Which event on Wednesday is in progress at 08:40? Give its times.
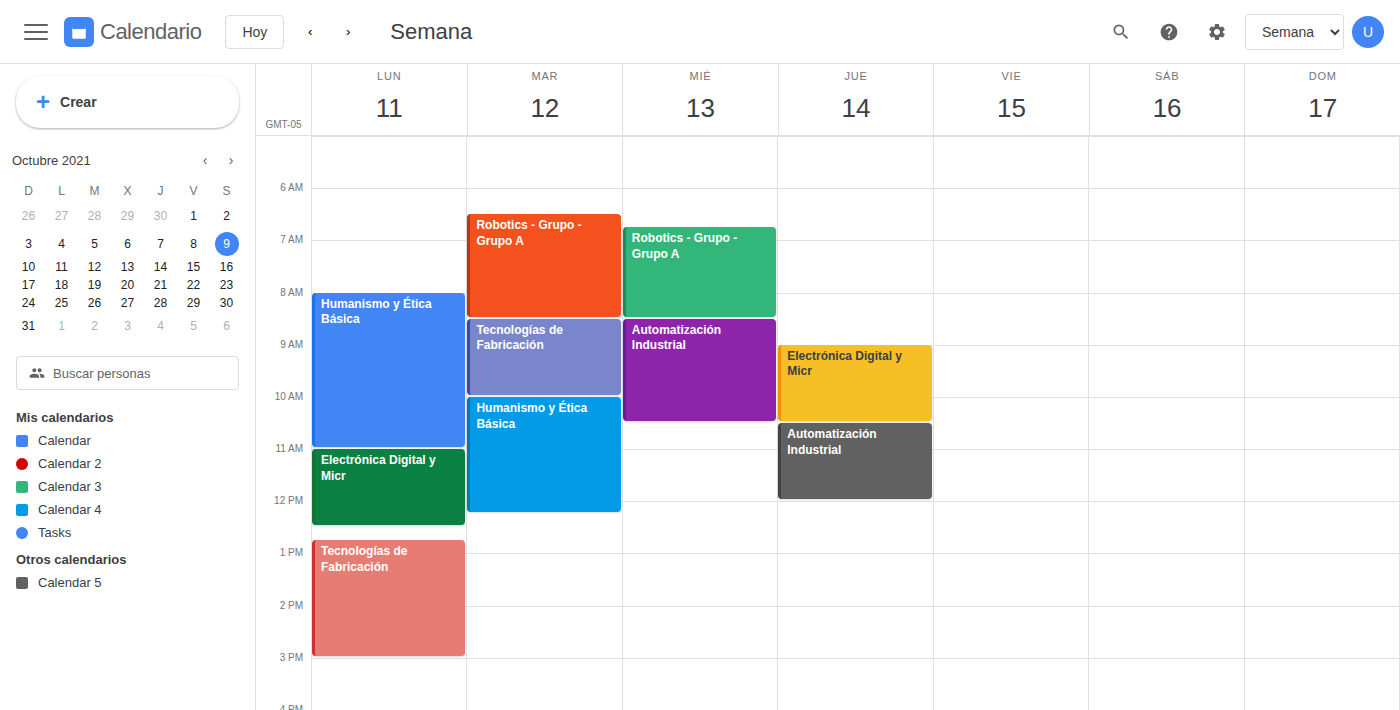
"Automatización Industrial", 08:30 to 10:30